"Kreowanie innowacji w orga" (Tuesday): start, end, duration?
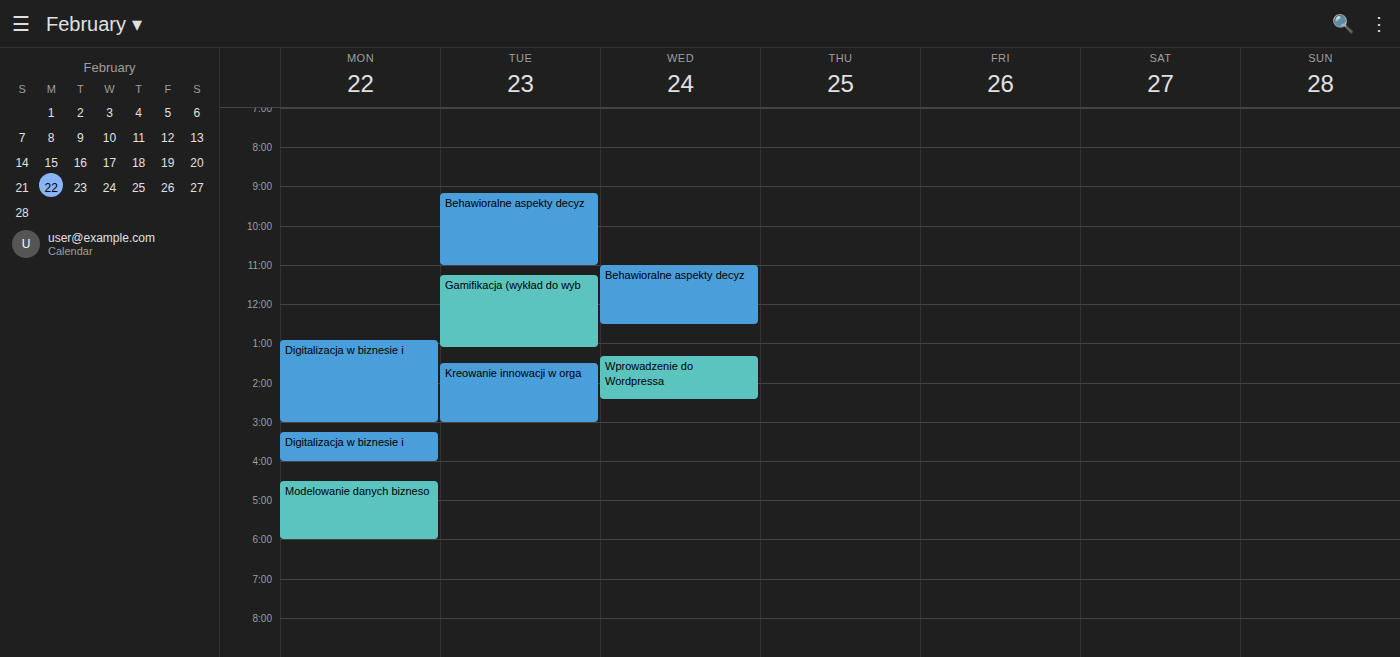
1:30 PM to 3:00 PM, 1 hour 30 minutes